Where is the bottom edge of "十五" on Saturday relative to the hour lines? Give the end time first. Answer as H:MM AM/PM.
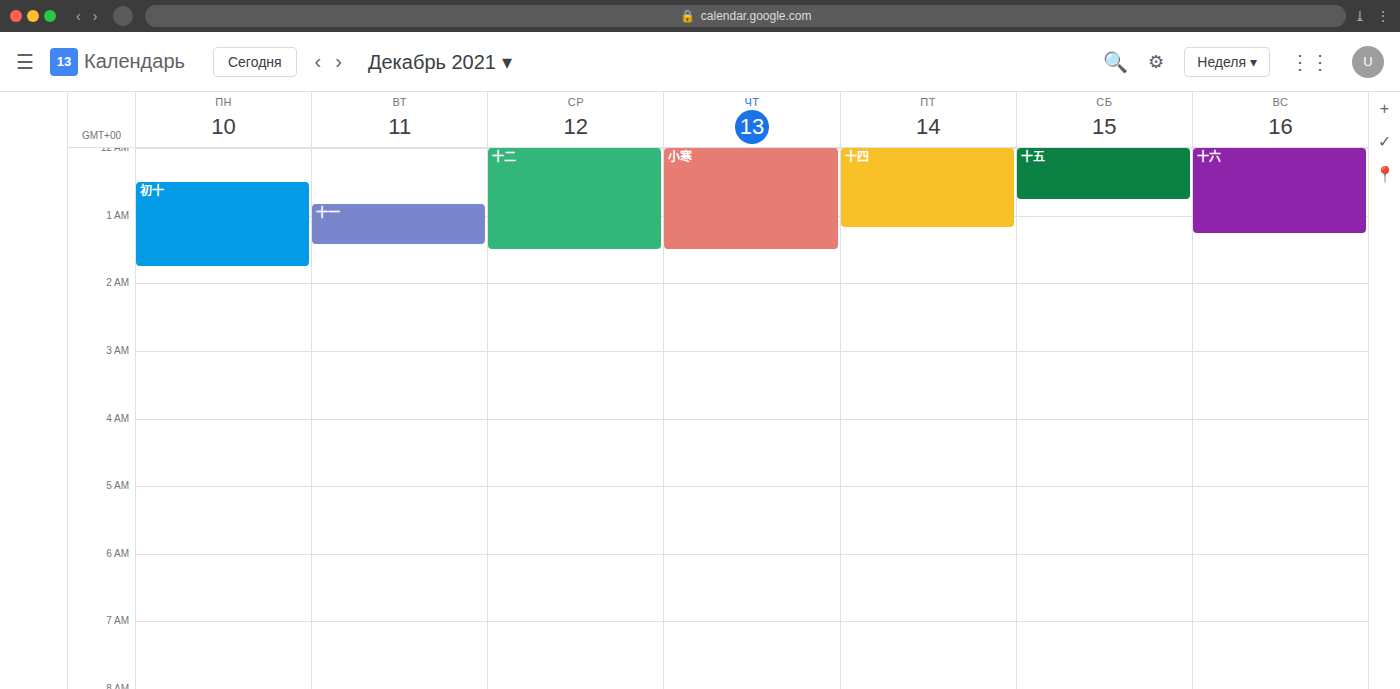
12:45 AM -- neither: three quarters of the way from the 12 AM line to the 1 AM line.